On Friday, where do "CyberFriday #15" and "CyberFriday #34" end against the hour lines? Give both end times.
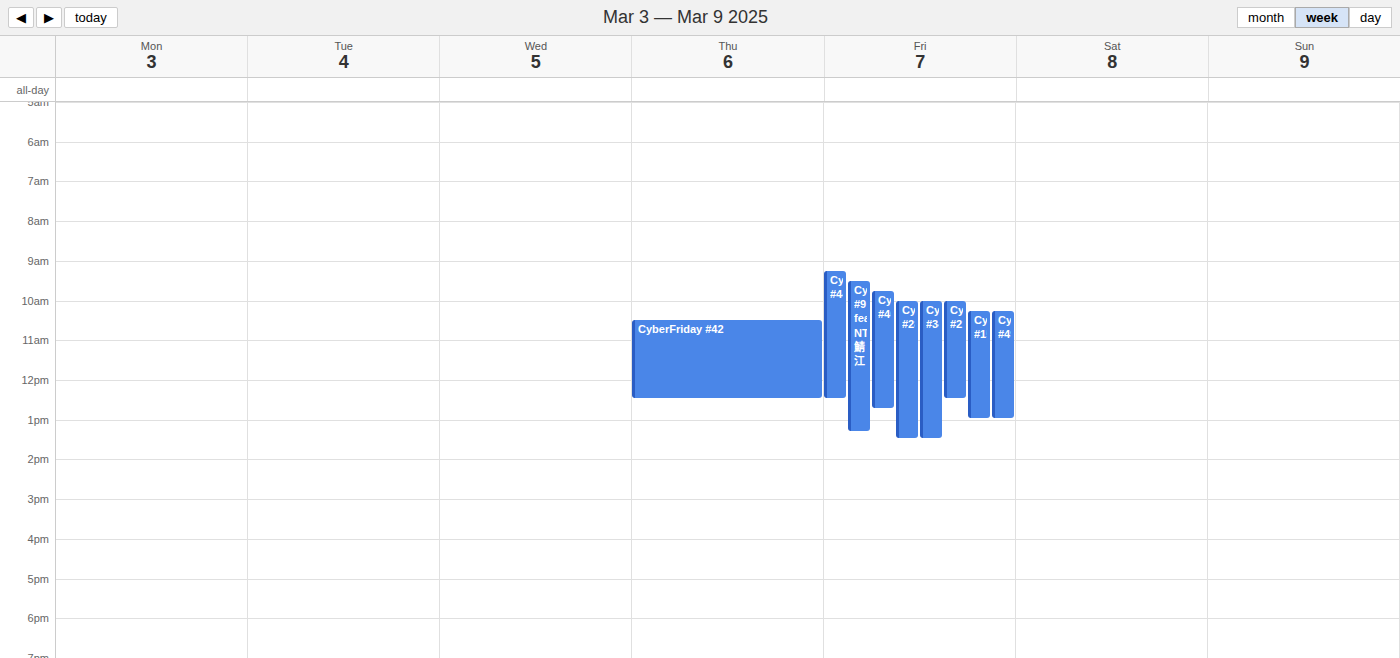
"CyberFriday #15": 1:00 PM, exactly on the 1 PM line. "CyberFriday #34": 1:30 PM, halfway between the 1 PM and 2 PM lines.